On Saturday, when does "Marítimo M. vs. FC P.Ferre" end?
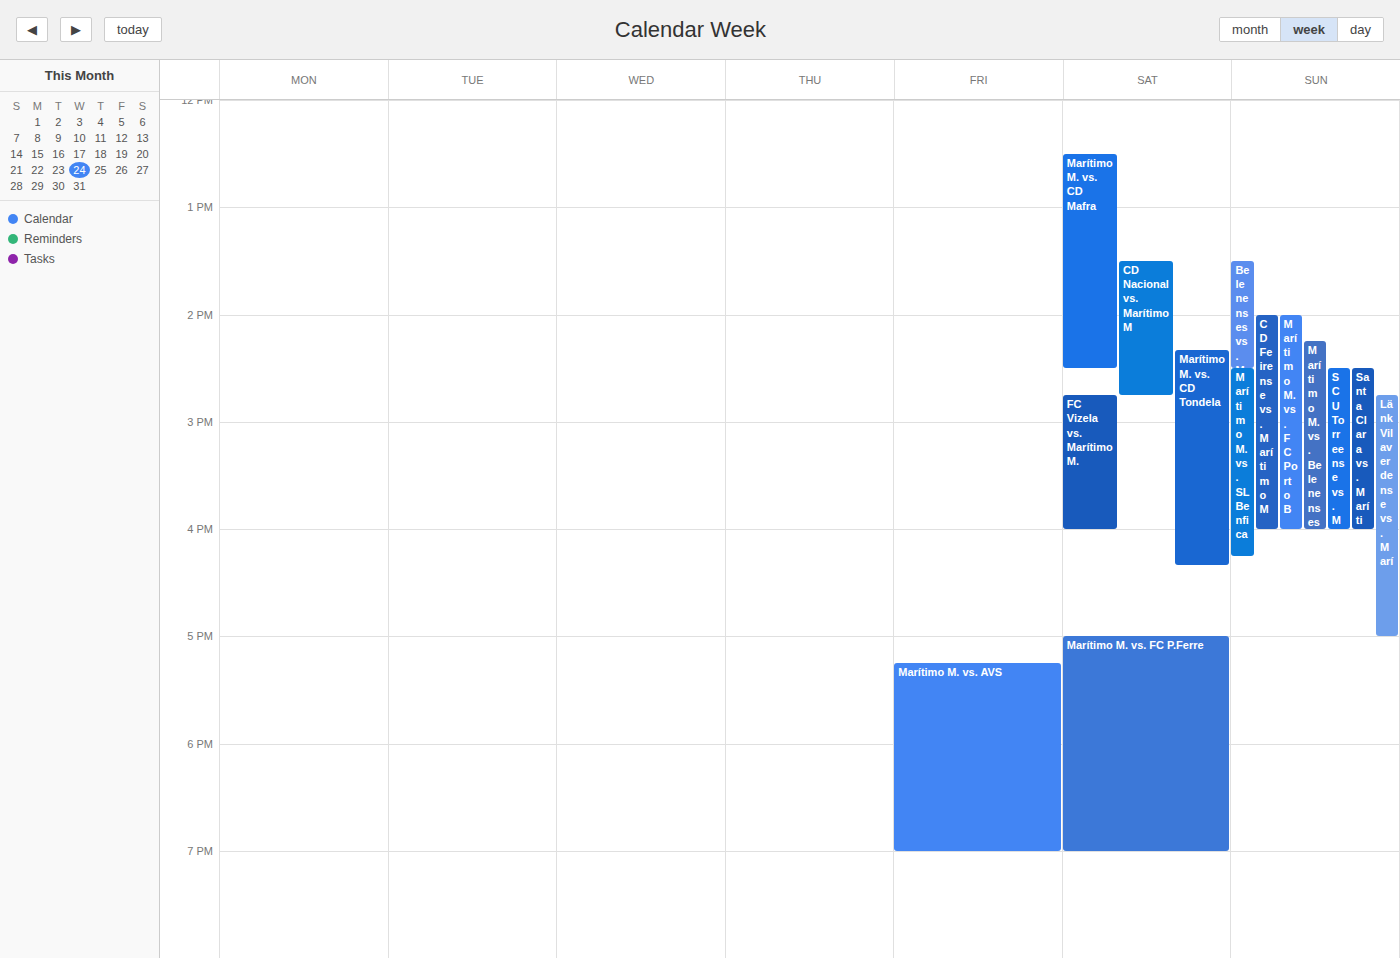
7:00 PM